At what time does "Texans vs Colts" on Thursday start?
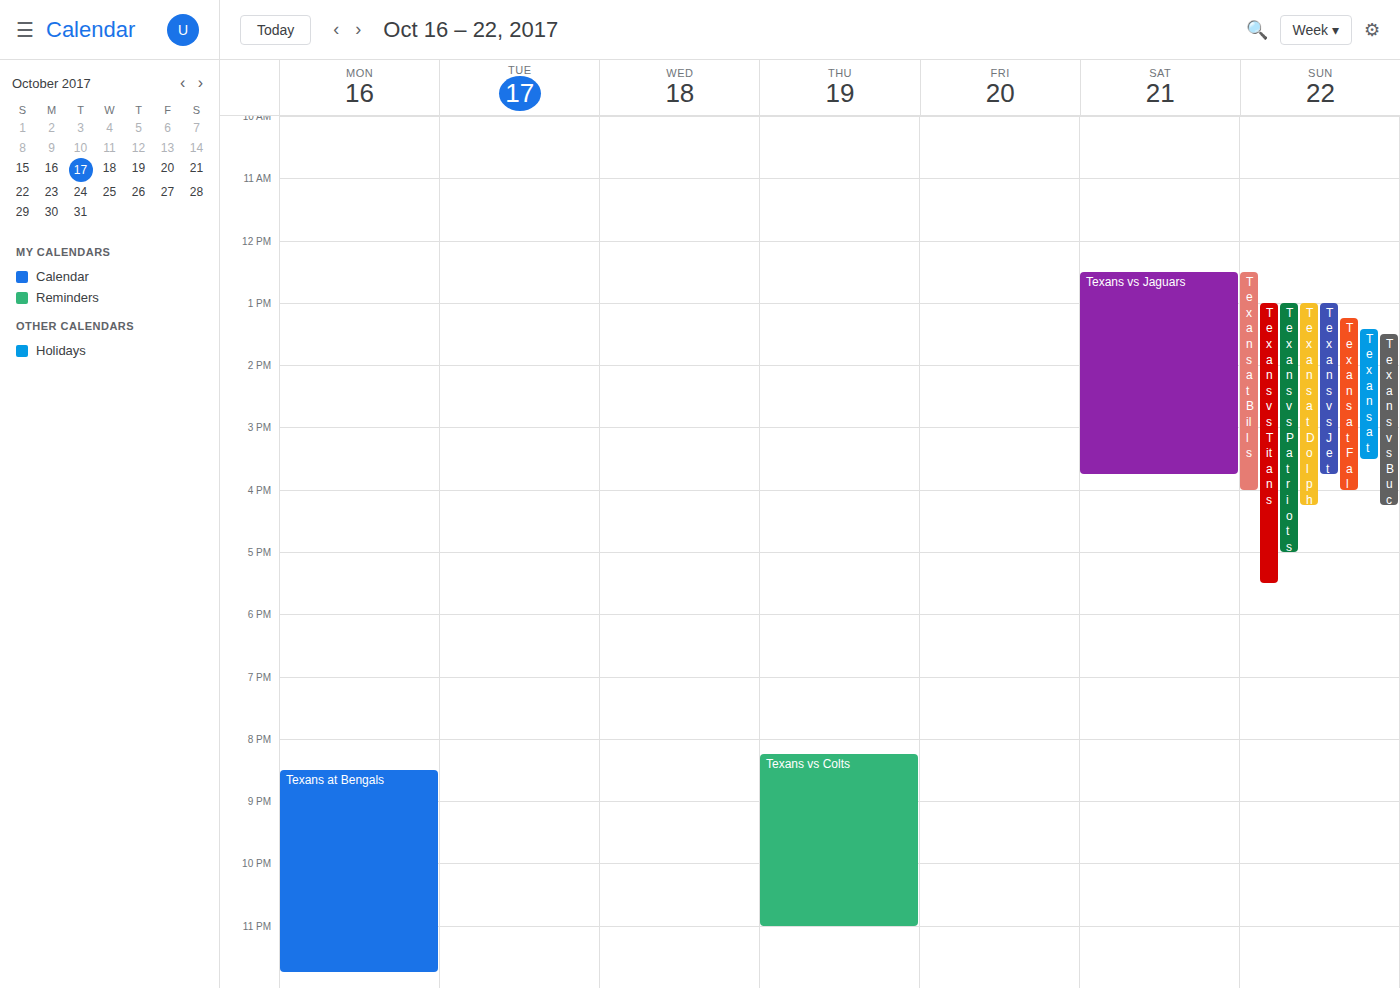
8:15 PM